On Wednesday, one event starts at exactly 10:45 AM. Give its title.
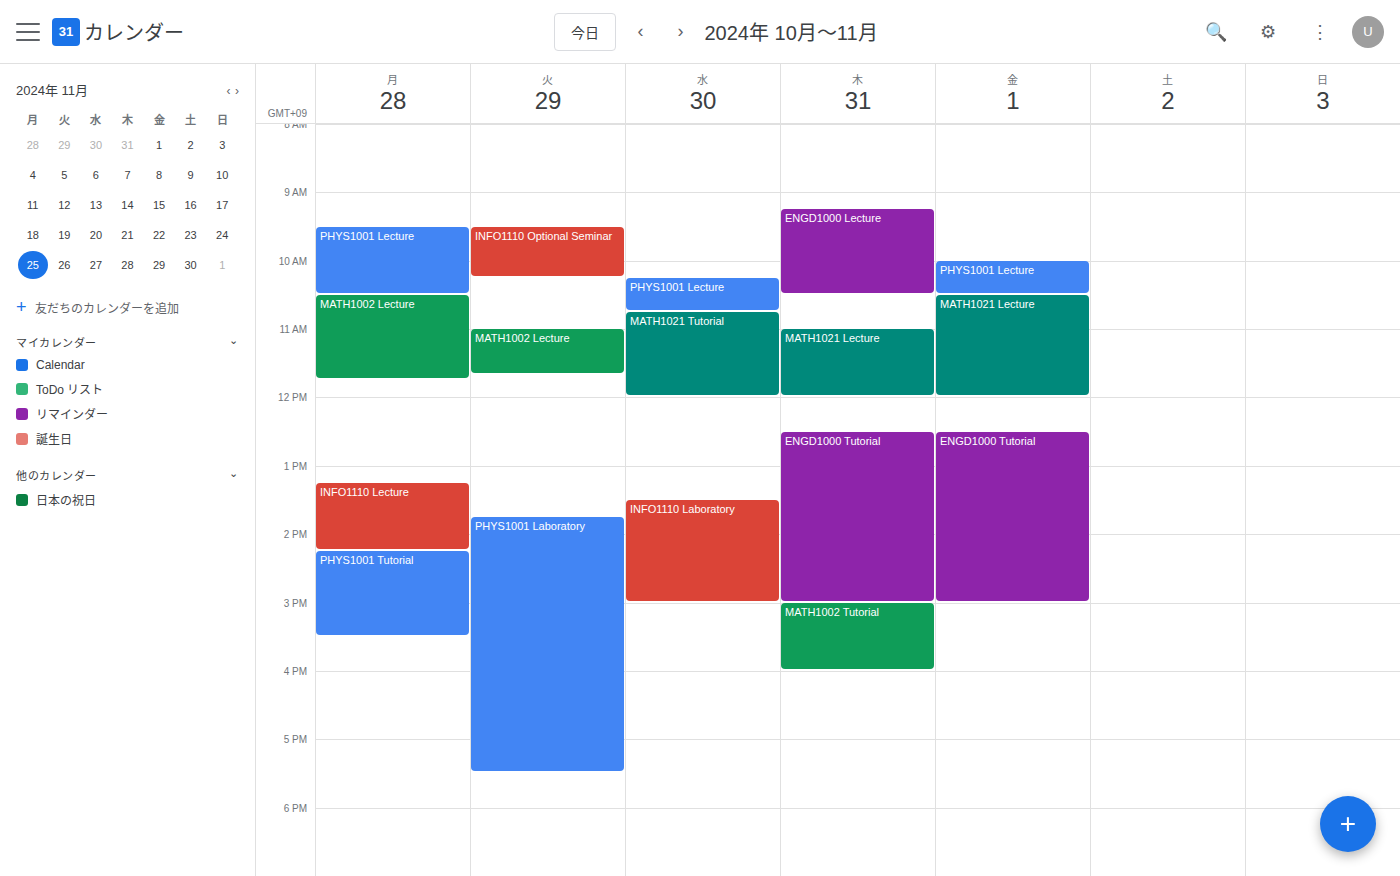
"MATH1021 Tutorial"